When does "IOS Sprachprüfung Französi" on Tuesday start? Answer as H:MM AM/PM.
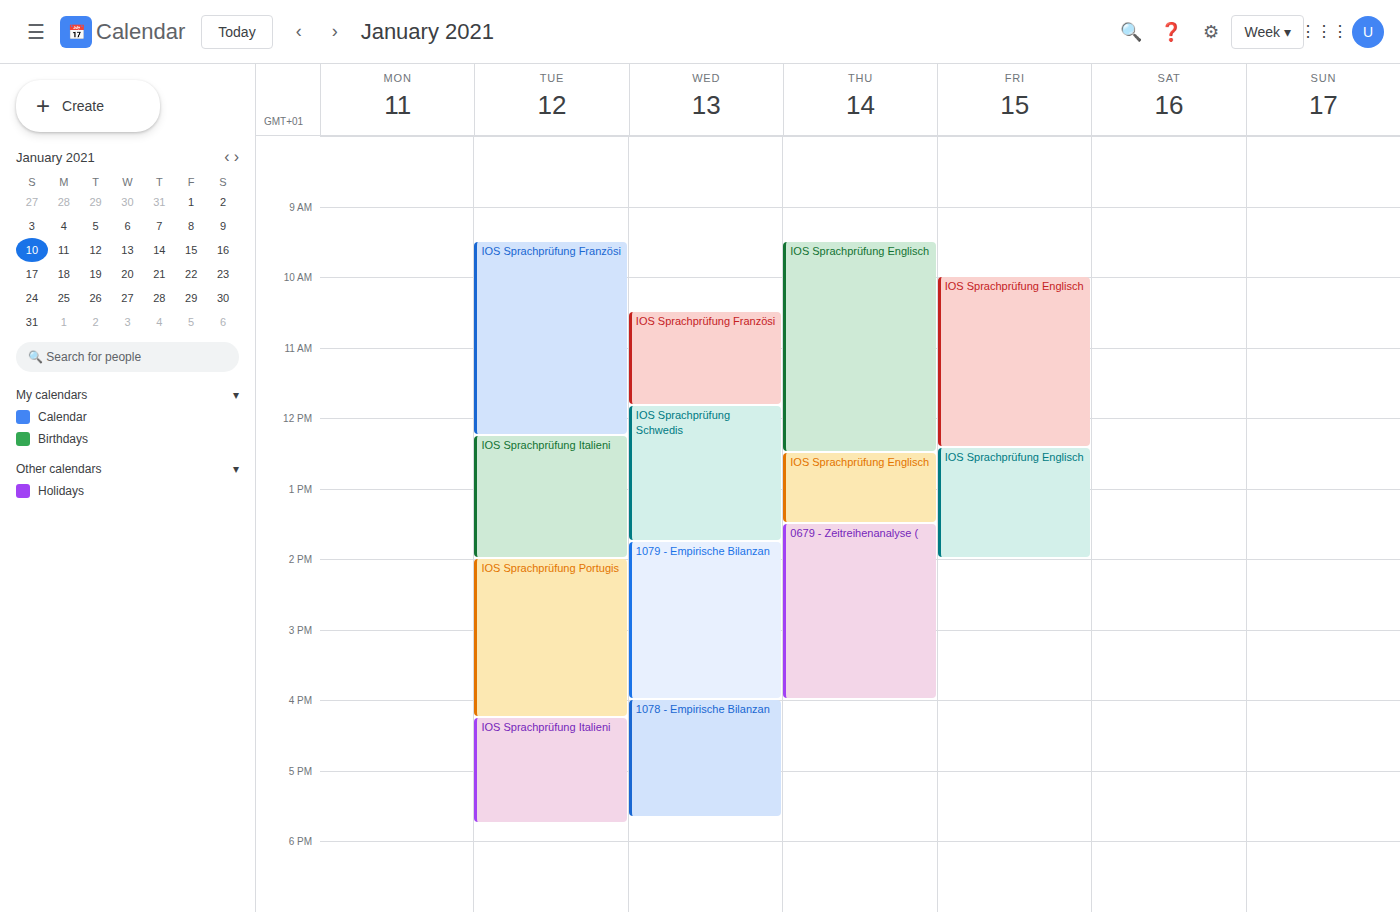
9:30 AM